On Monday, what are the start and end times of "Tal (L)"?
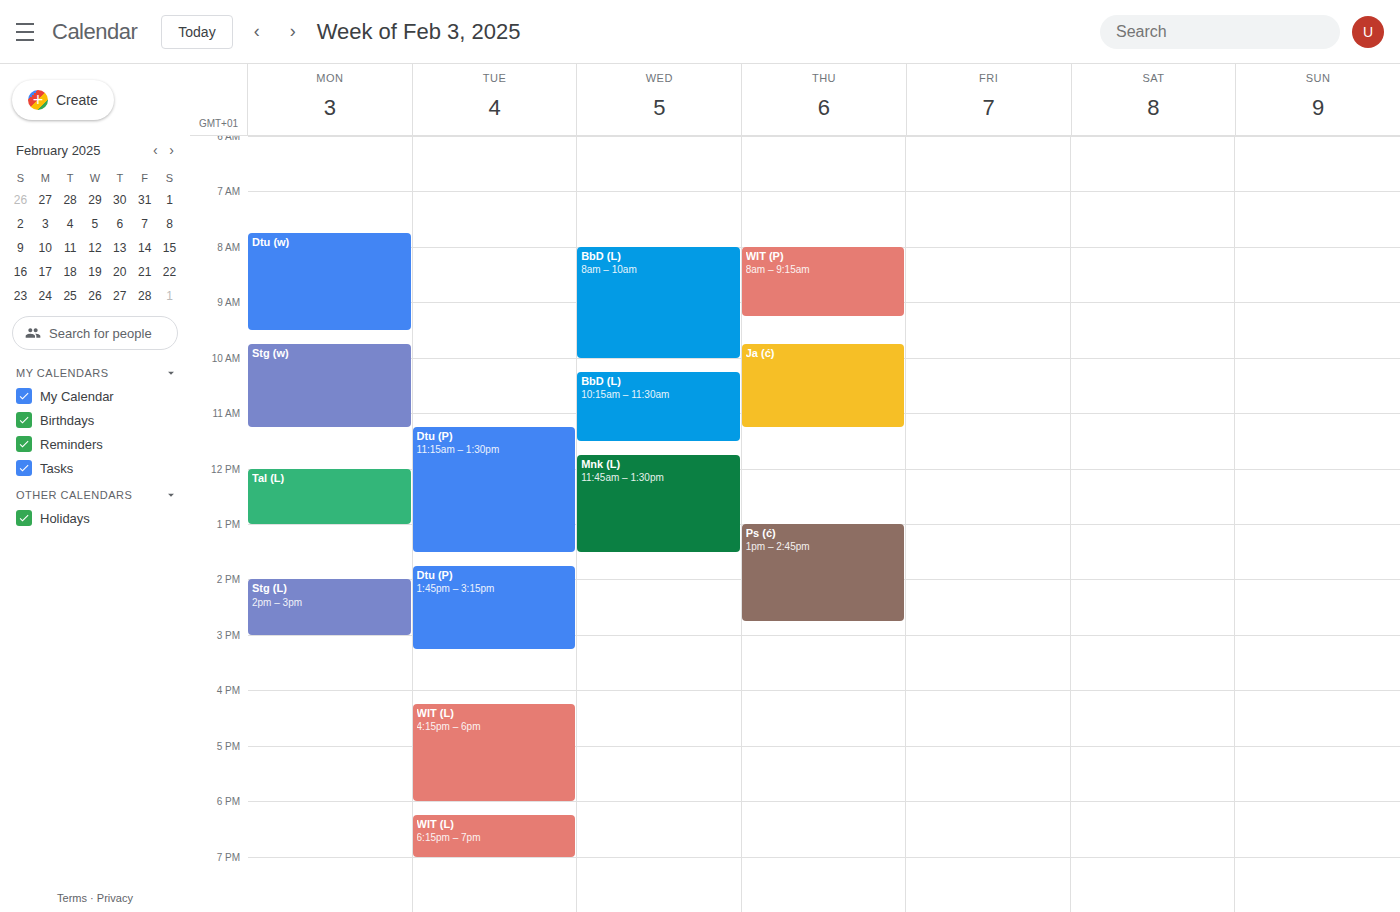
12:00 PM to 1:00 PM